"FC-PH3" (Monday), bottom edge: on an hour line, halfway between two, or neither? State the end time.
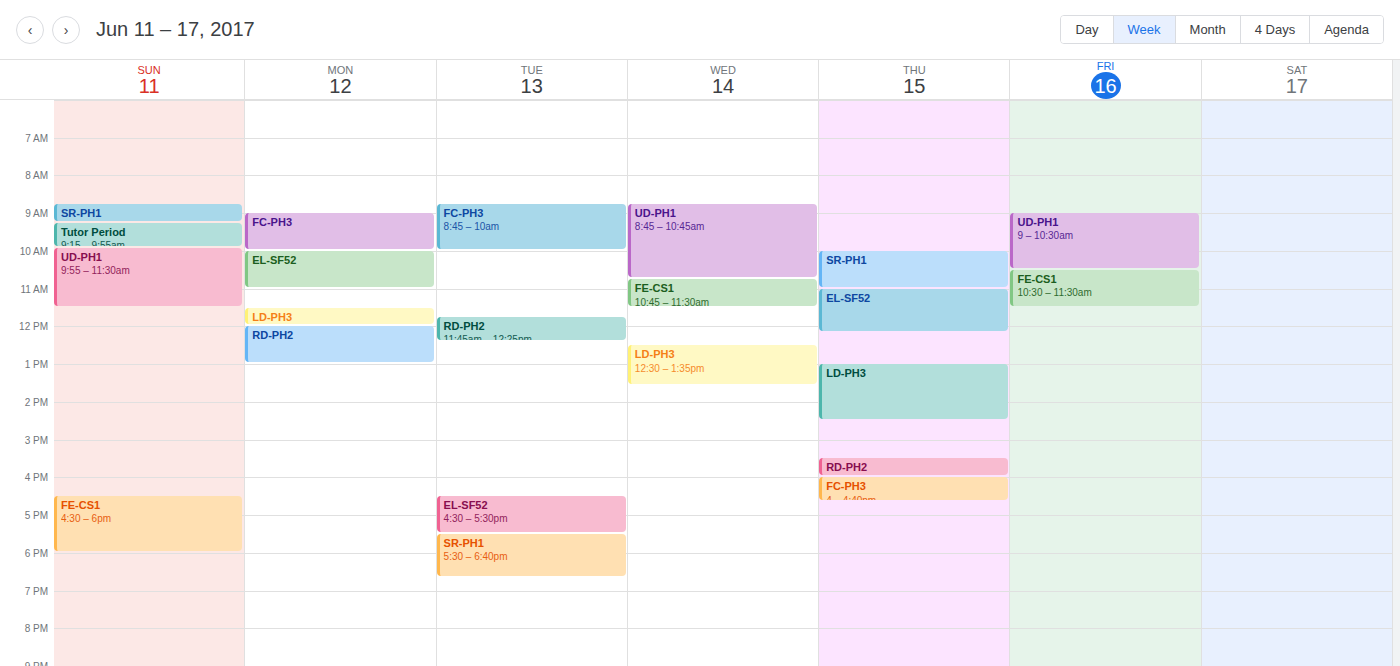
10:00 AM -- exactly on the 10 AM line.